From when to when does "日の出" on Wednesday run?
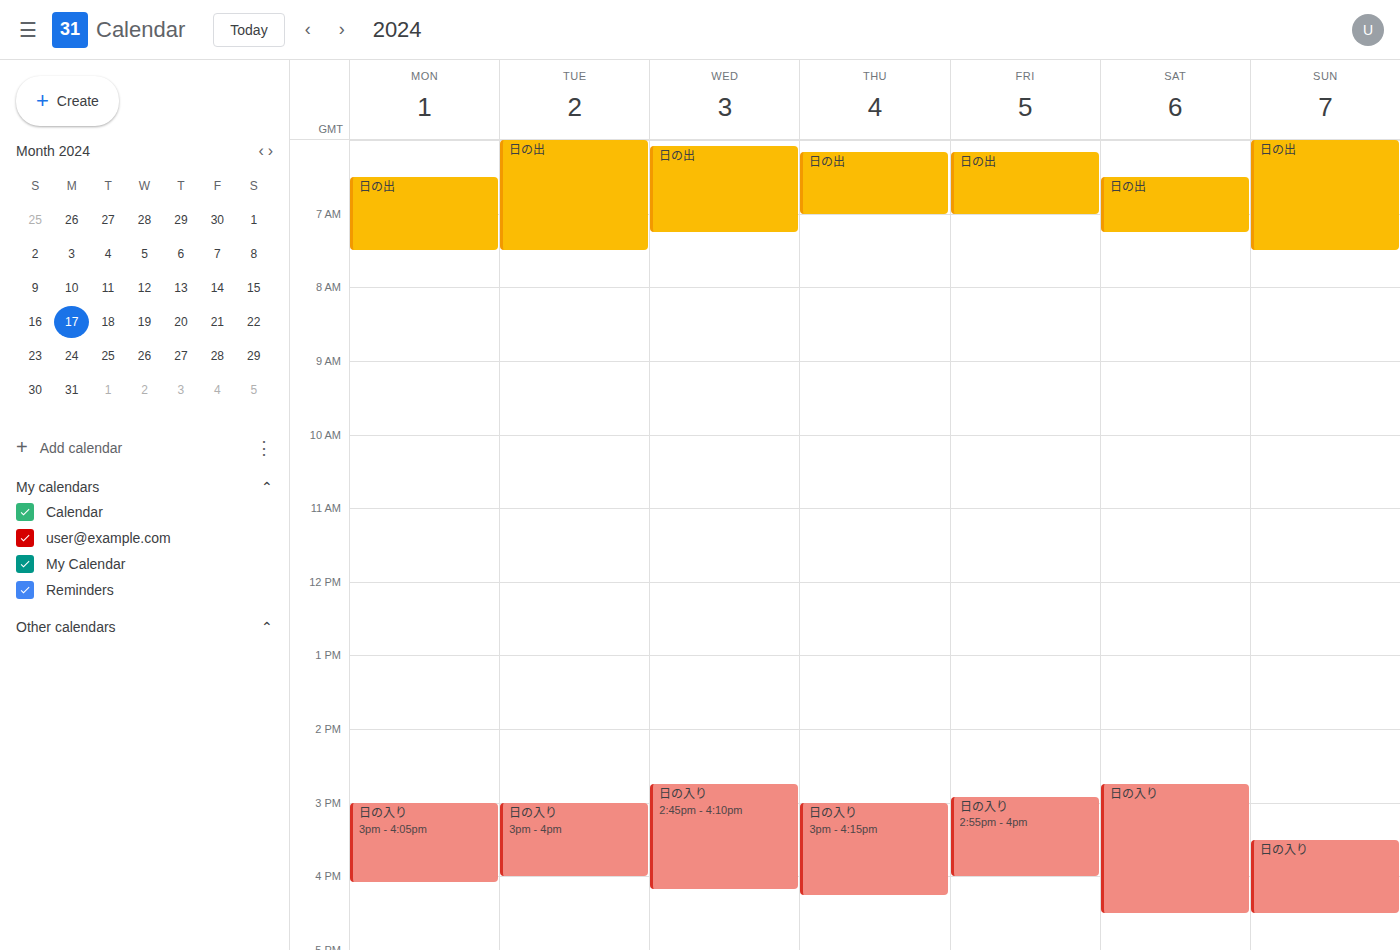
6:05 AM to 7:15 AM